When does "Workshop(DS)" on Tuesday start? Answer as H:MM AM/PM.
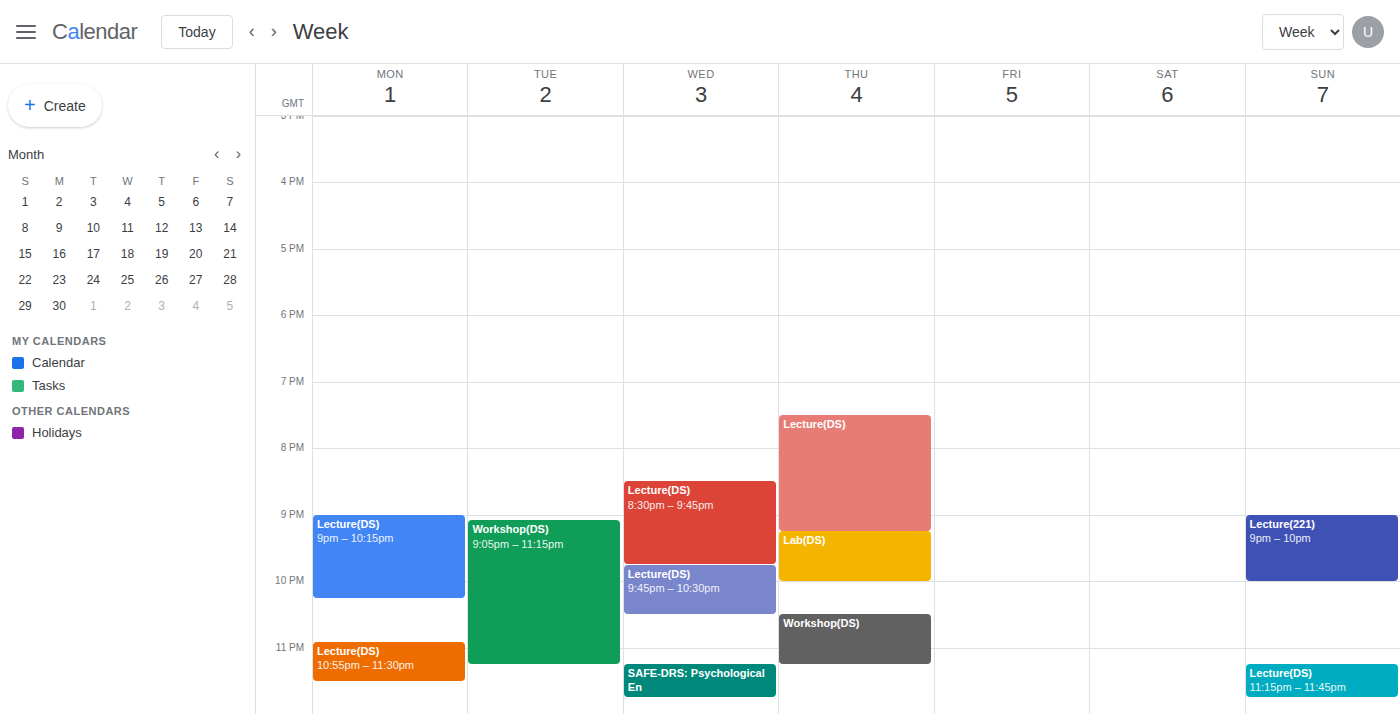
9:05 PM